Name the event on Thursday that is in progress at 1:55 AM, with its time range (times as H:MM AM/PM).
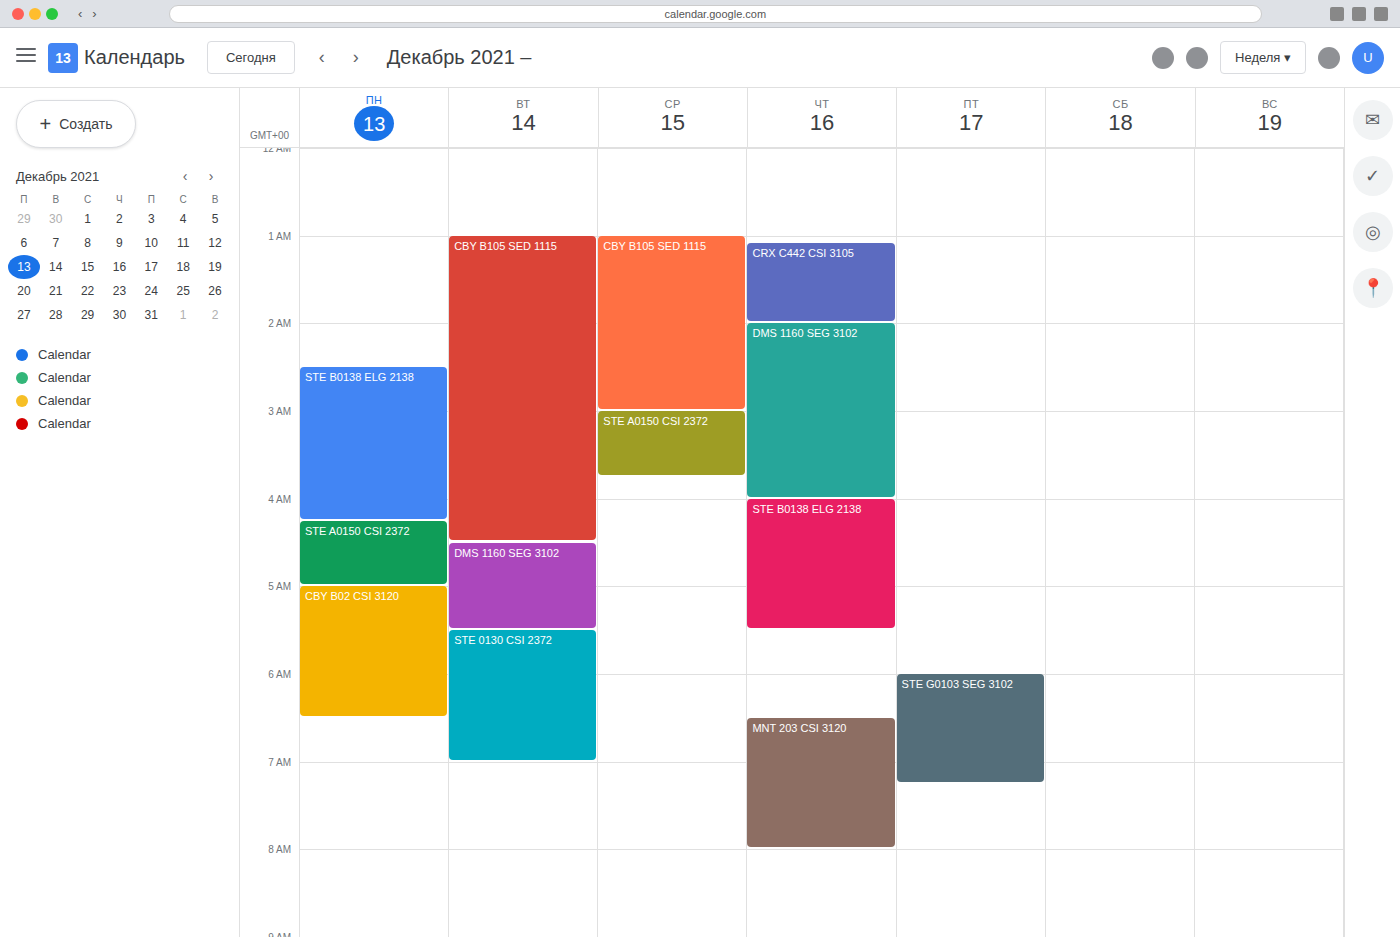
"CRX C442 CSI 3105", 1:05 AM to 2:00 AM